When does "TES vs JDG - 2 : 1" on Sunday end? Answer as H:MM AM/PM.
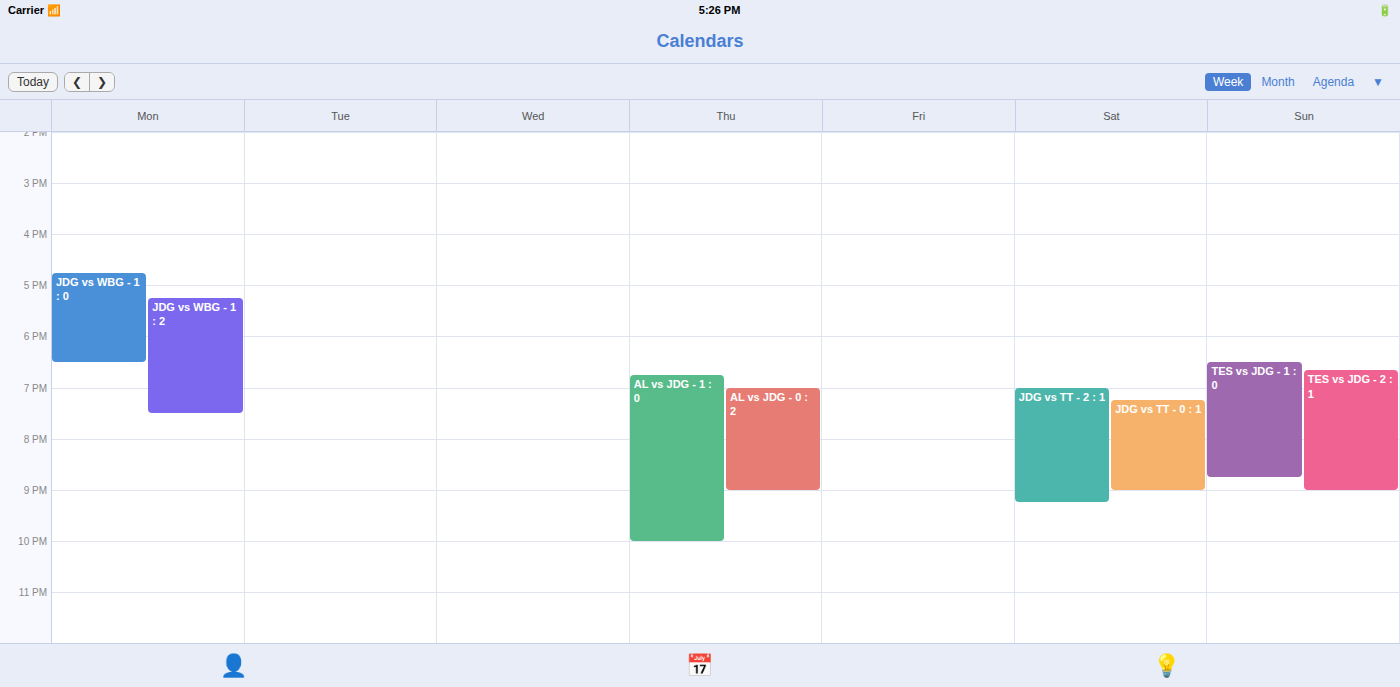
9:00 PM